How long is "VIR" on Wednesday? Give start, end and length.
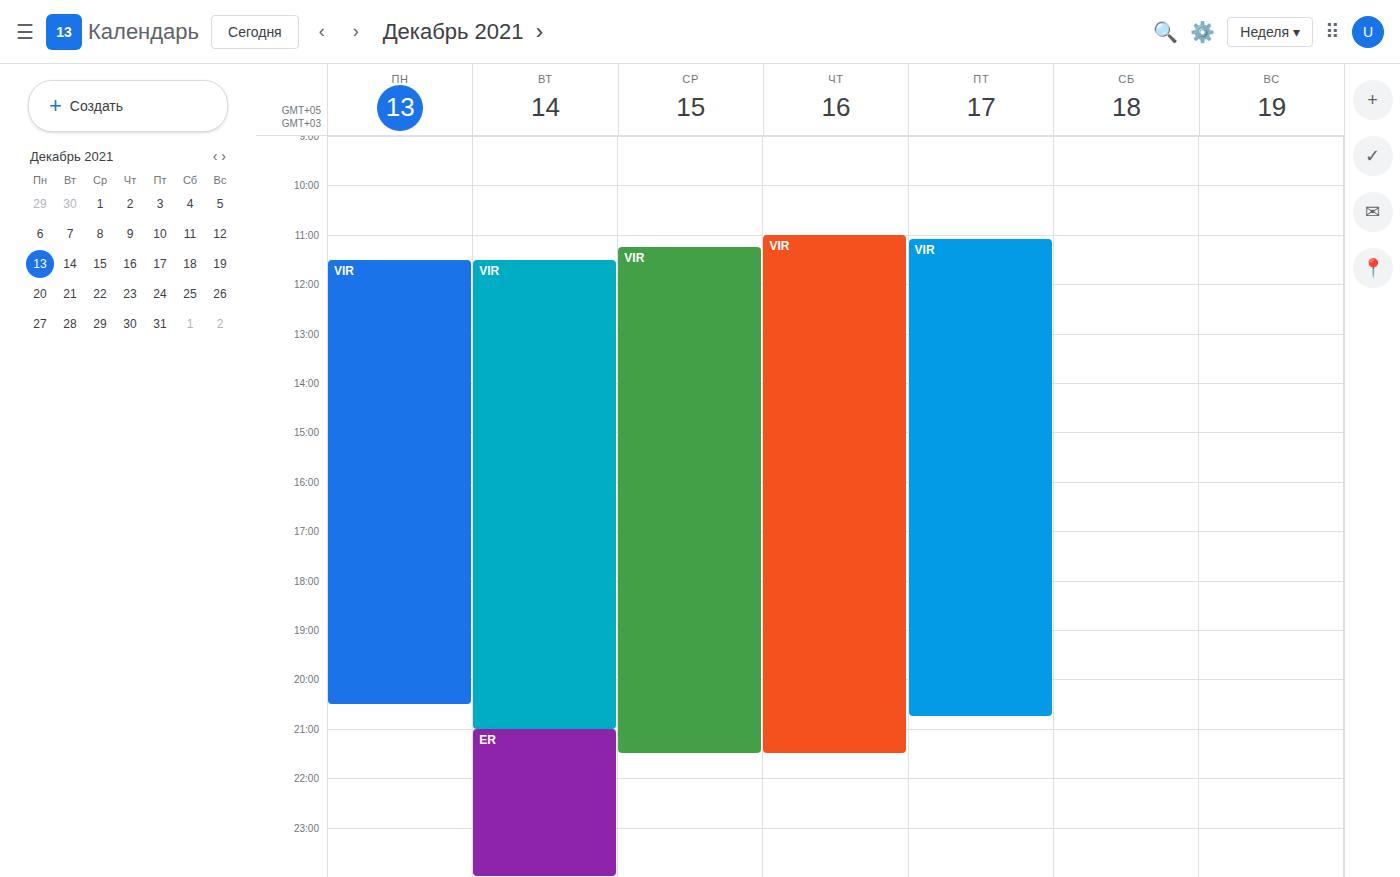
11:15 to 21:30, 10 hours 15 minutes